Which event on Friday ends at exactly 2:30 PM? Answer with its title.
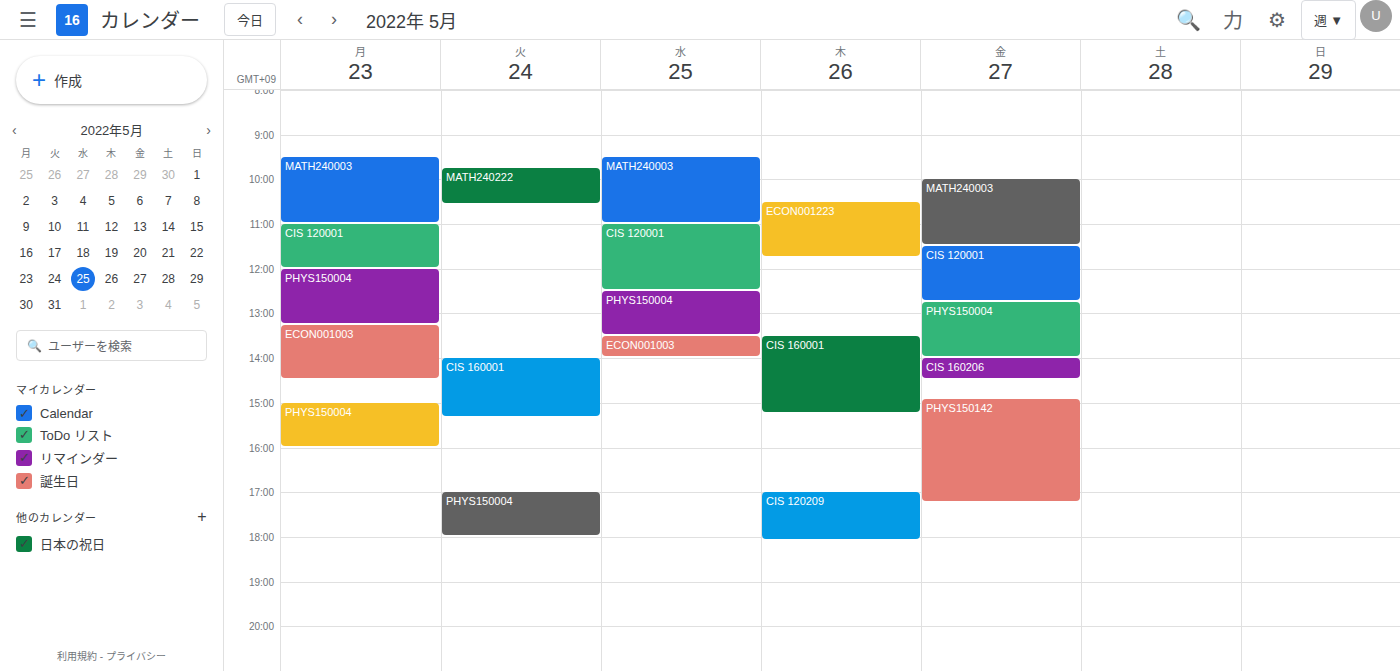
"CIS 160206"